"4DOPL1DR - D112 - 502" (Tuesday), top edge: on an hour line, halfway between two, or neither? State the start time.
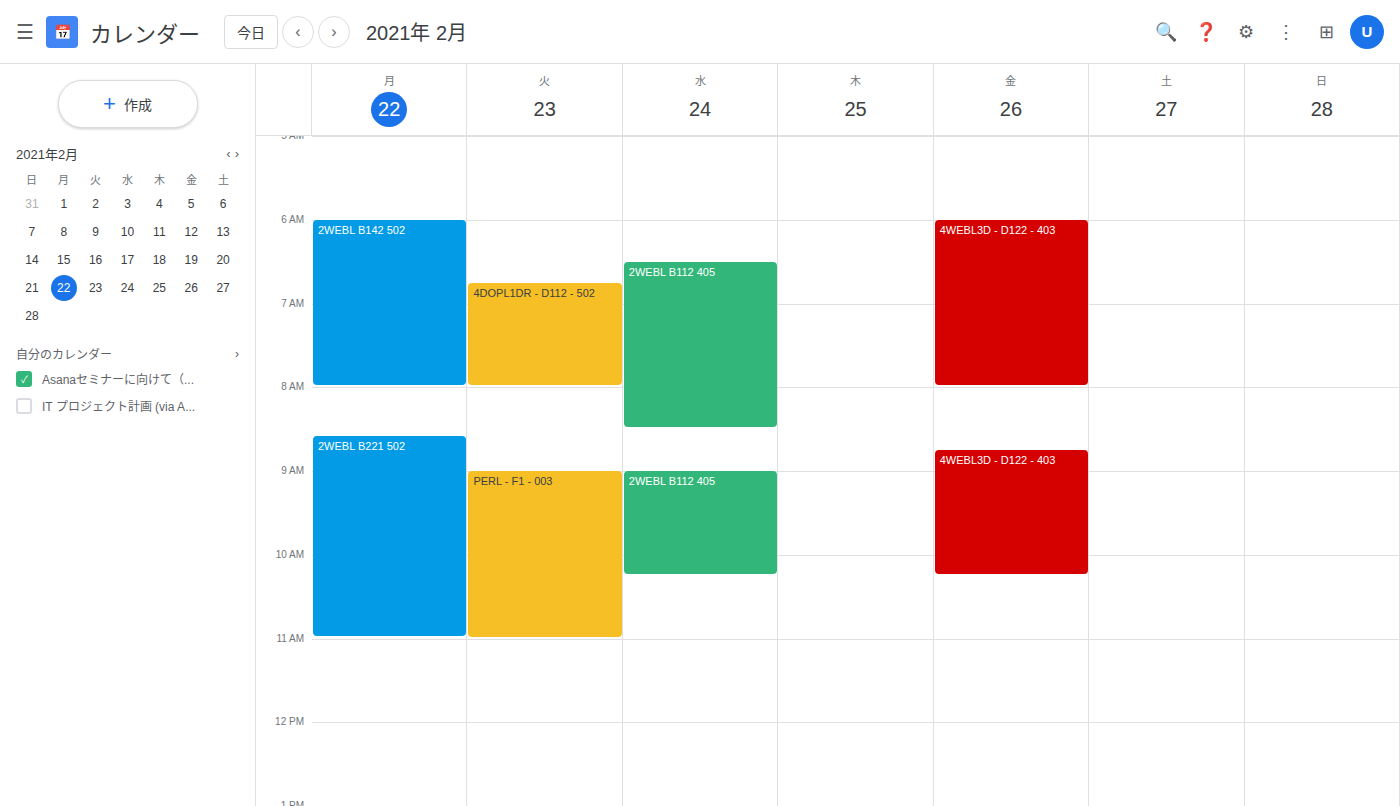
6:45 AM -- neither: three quarters of the way from the 6 AM line to the 7 AM line.